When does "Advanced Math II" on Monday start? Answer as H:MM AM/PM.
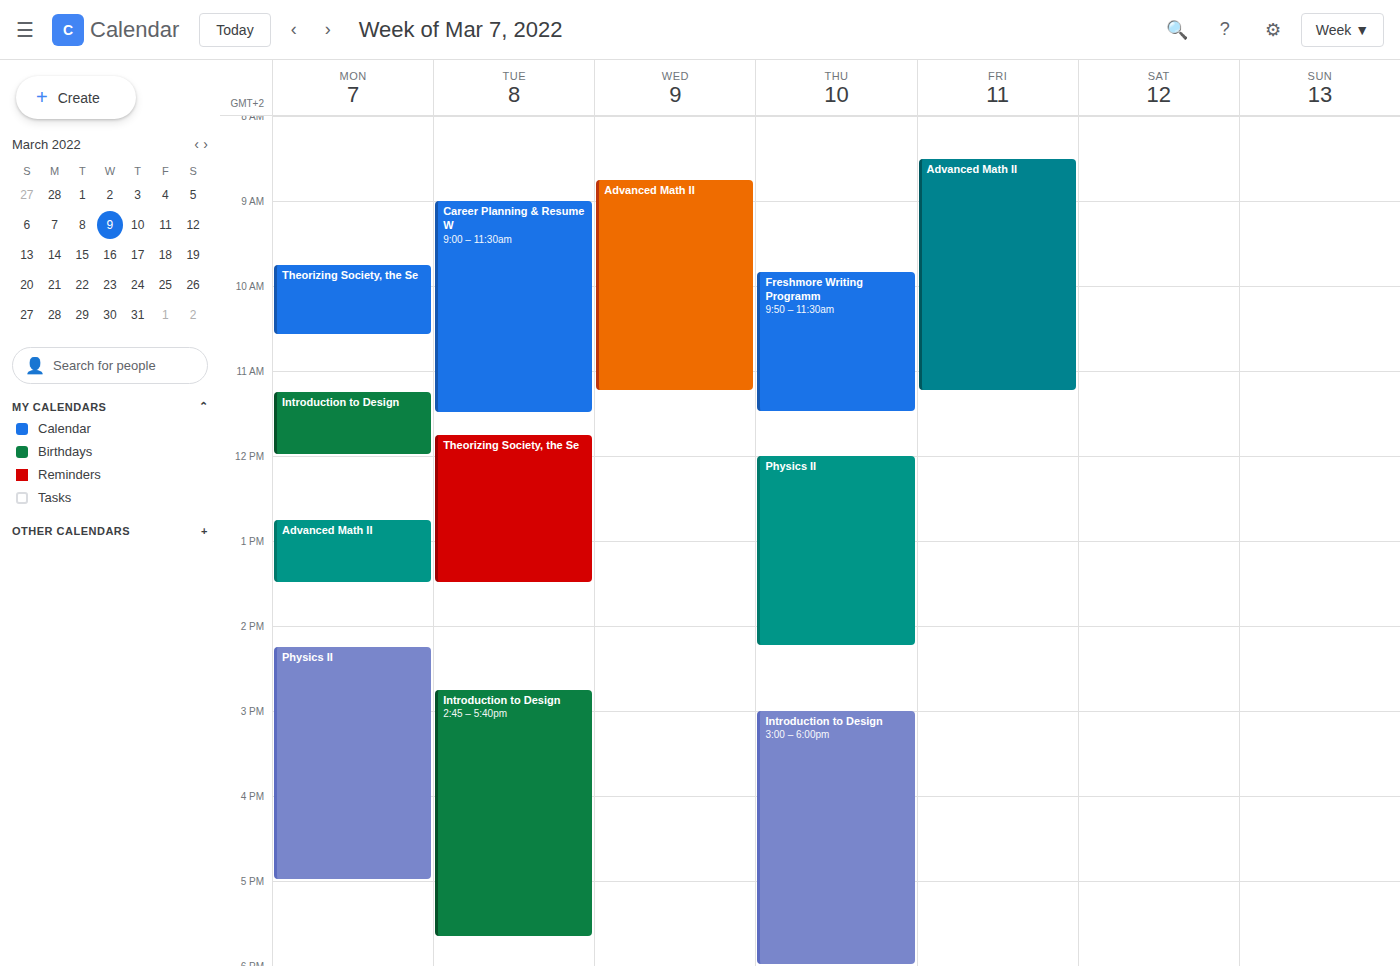
12:45 PM